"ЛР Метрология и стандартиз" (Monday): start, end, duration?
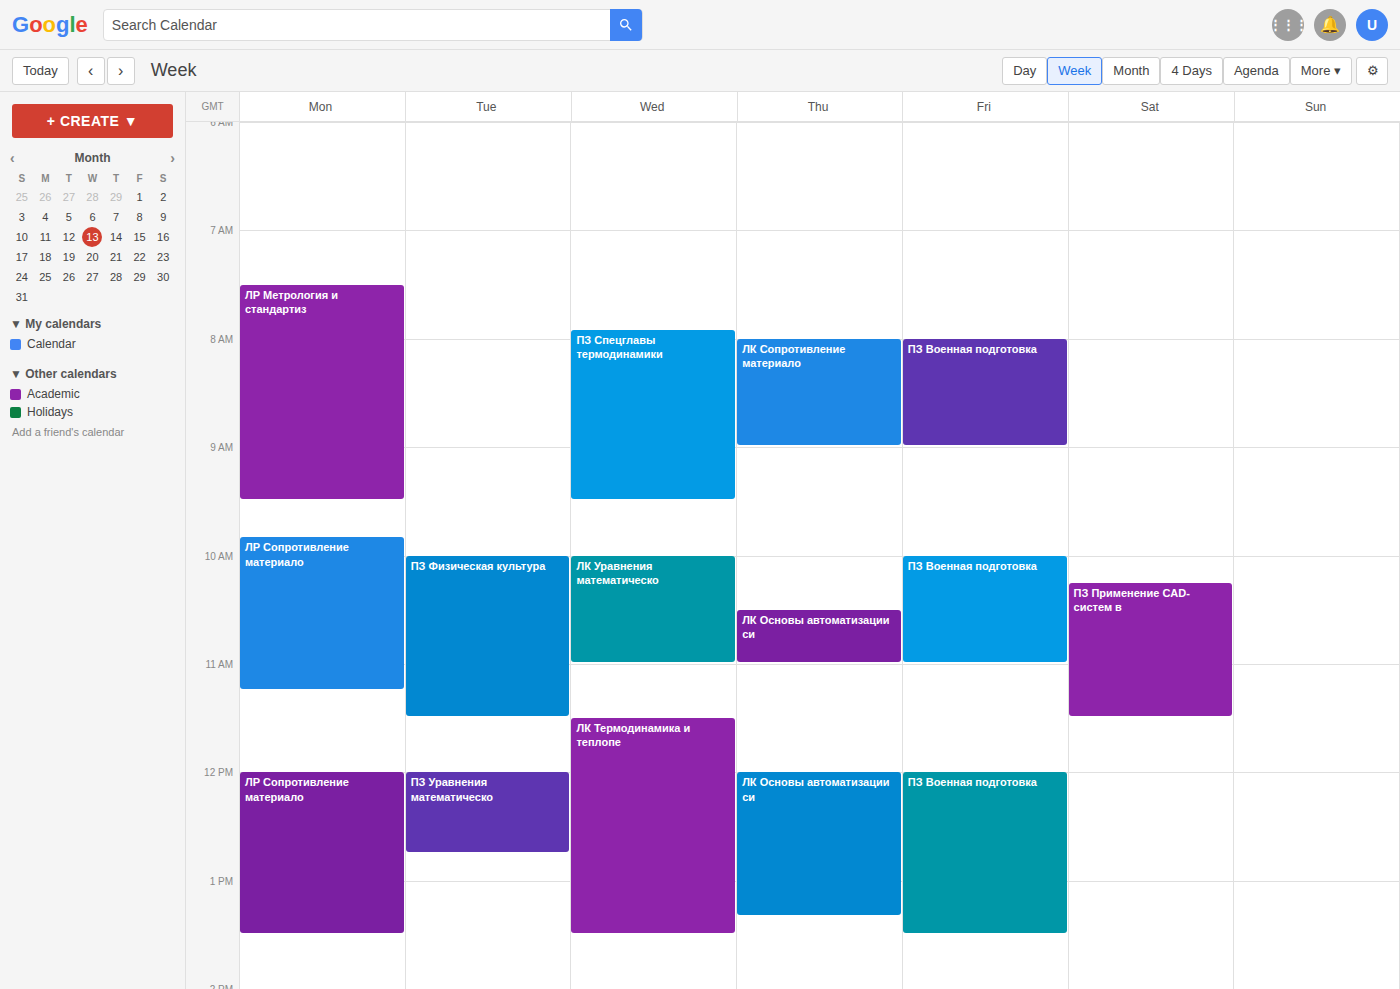
7:30 AM to 9:30 AM, 2 hours